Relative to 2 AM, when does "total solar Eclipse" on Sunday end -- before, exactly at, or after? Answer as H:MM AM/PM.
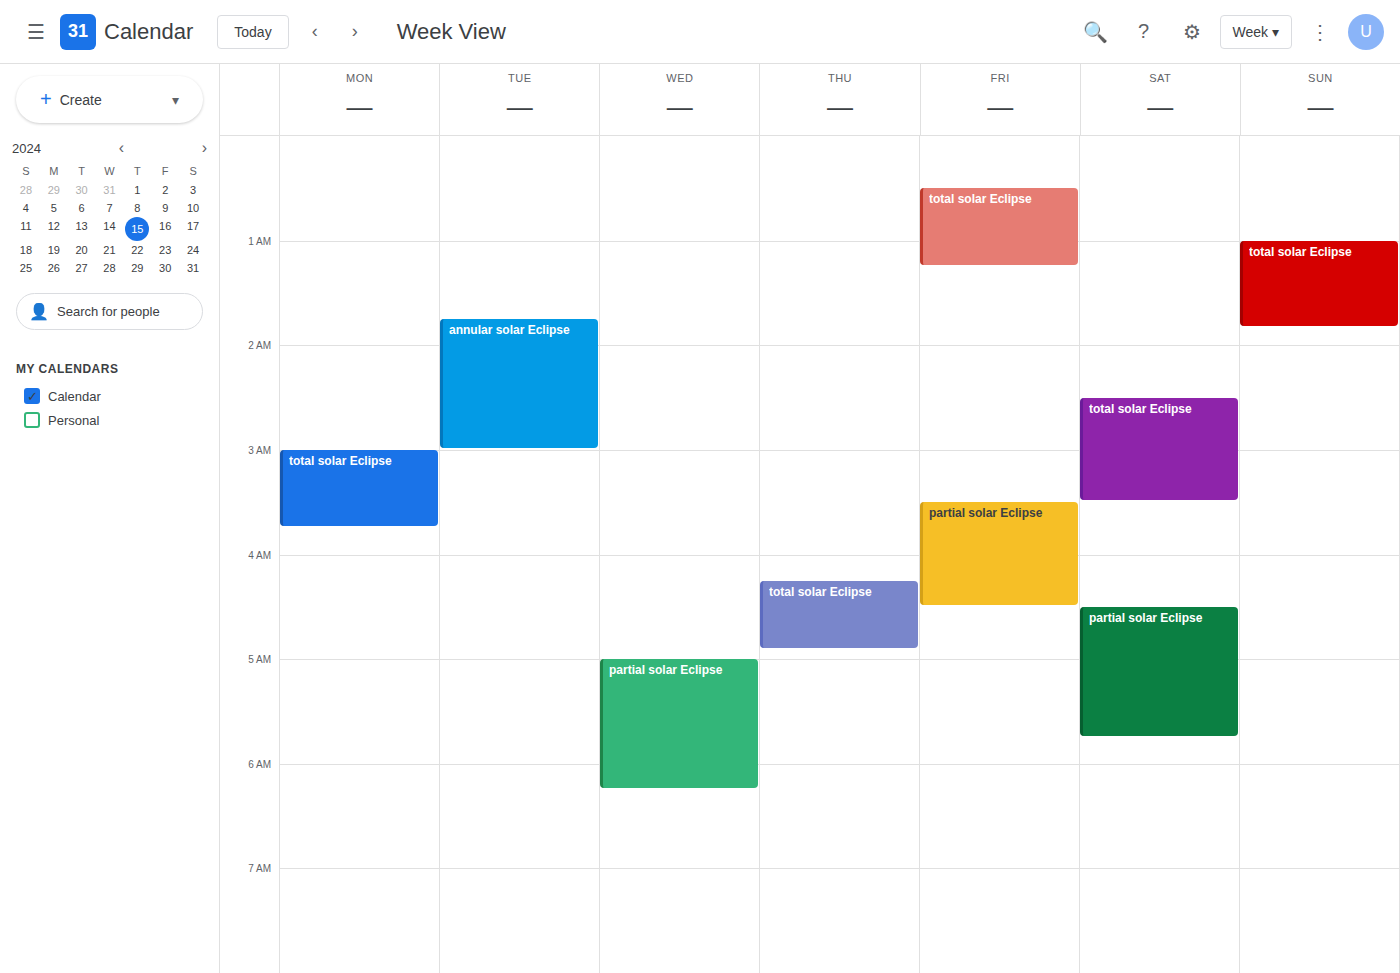
1:50 AM -- before 2 AM, 10 minutes above the 2 AM line.